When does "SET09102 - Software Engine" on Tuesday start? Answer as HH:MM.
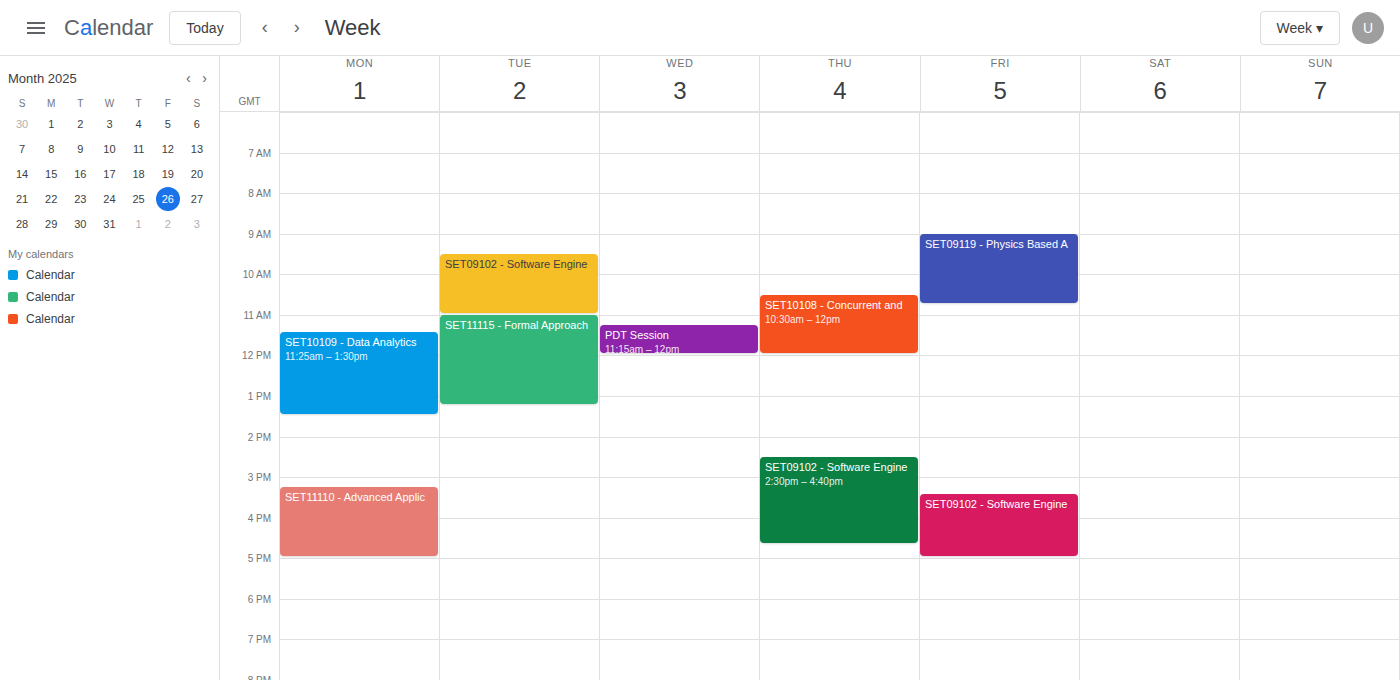
09:30